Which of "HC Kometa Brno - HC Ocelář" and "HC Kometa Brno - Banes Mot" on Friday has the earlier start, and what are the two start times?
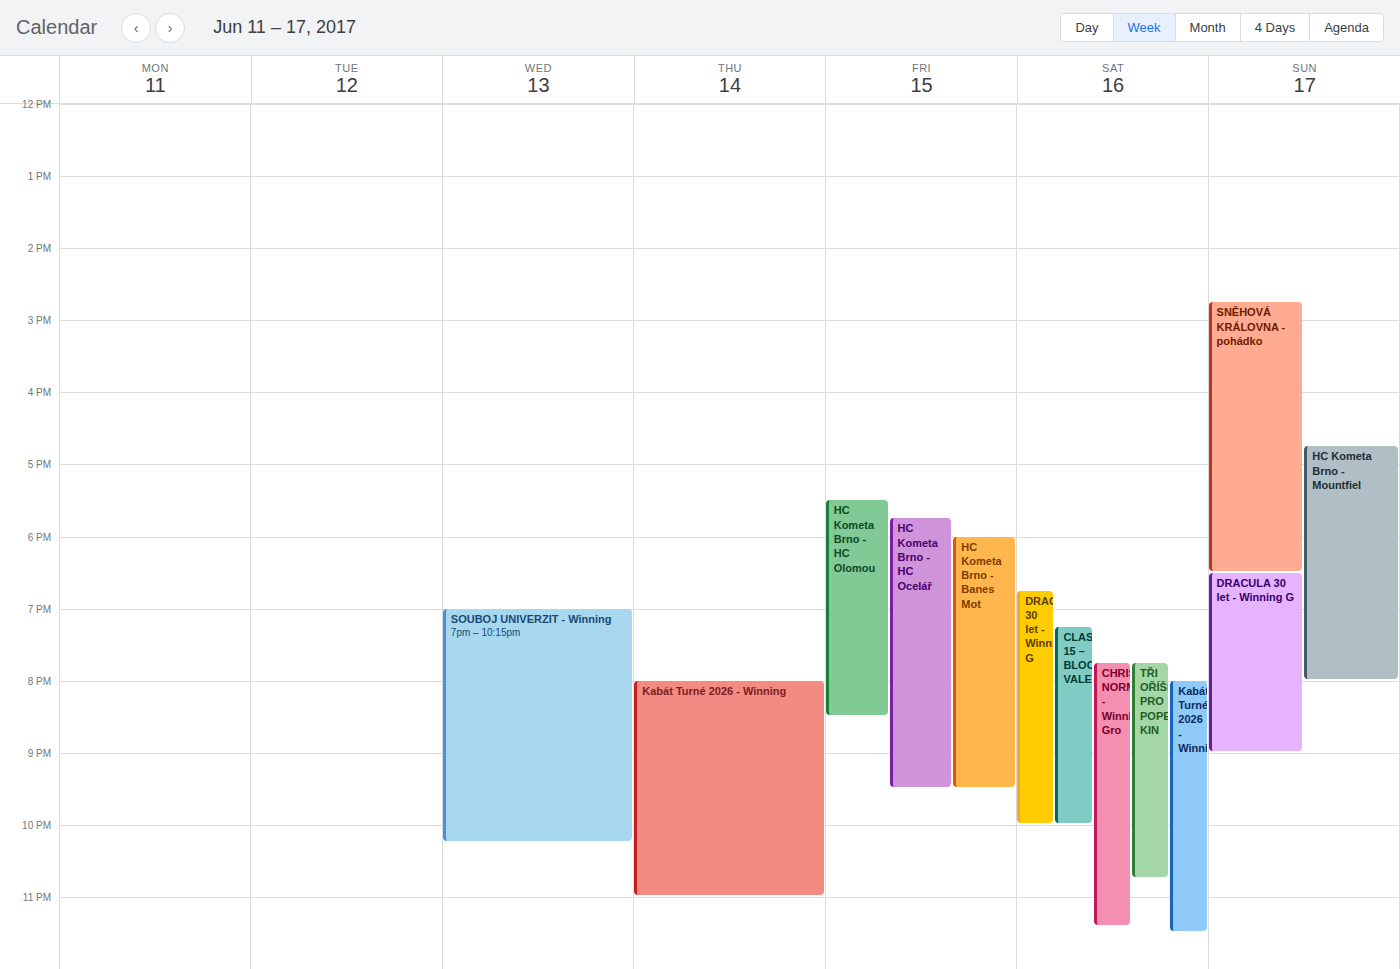
"HC Kometa Brno - HC Ocelář" 5:45 PM; "HC Kometa Brno - Banes Mot" 6:00 PM.